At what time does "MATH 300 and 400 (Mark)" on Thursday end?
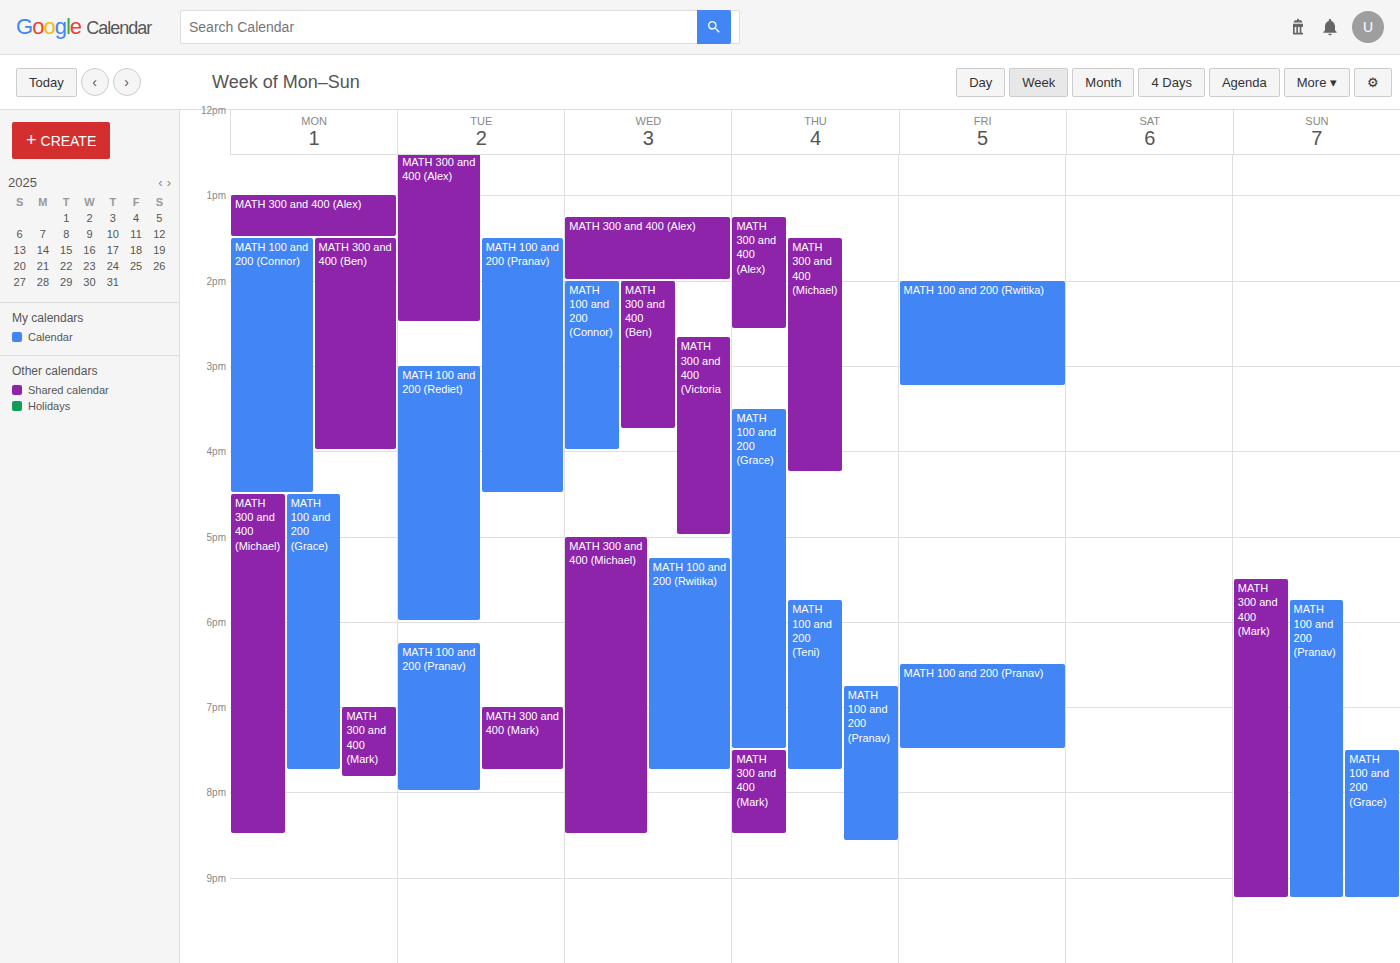
20:30